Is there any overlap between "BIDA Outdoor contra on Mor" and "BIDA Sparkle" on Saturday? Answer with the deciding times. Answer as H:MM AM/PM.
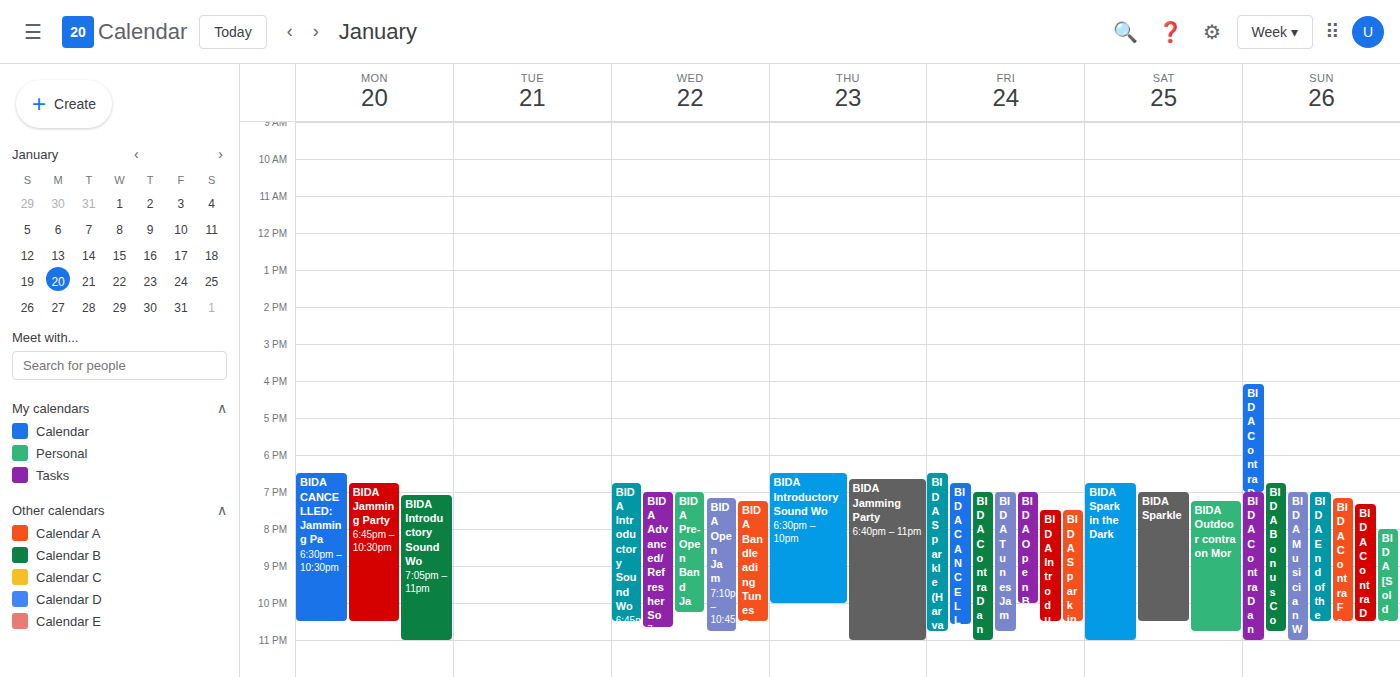
"BIDA Outdoor contra on Mor" starts at 7:15 PM, before "BIDA Sparkle" ends at 10:30 PM -- they overlap.